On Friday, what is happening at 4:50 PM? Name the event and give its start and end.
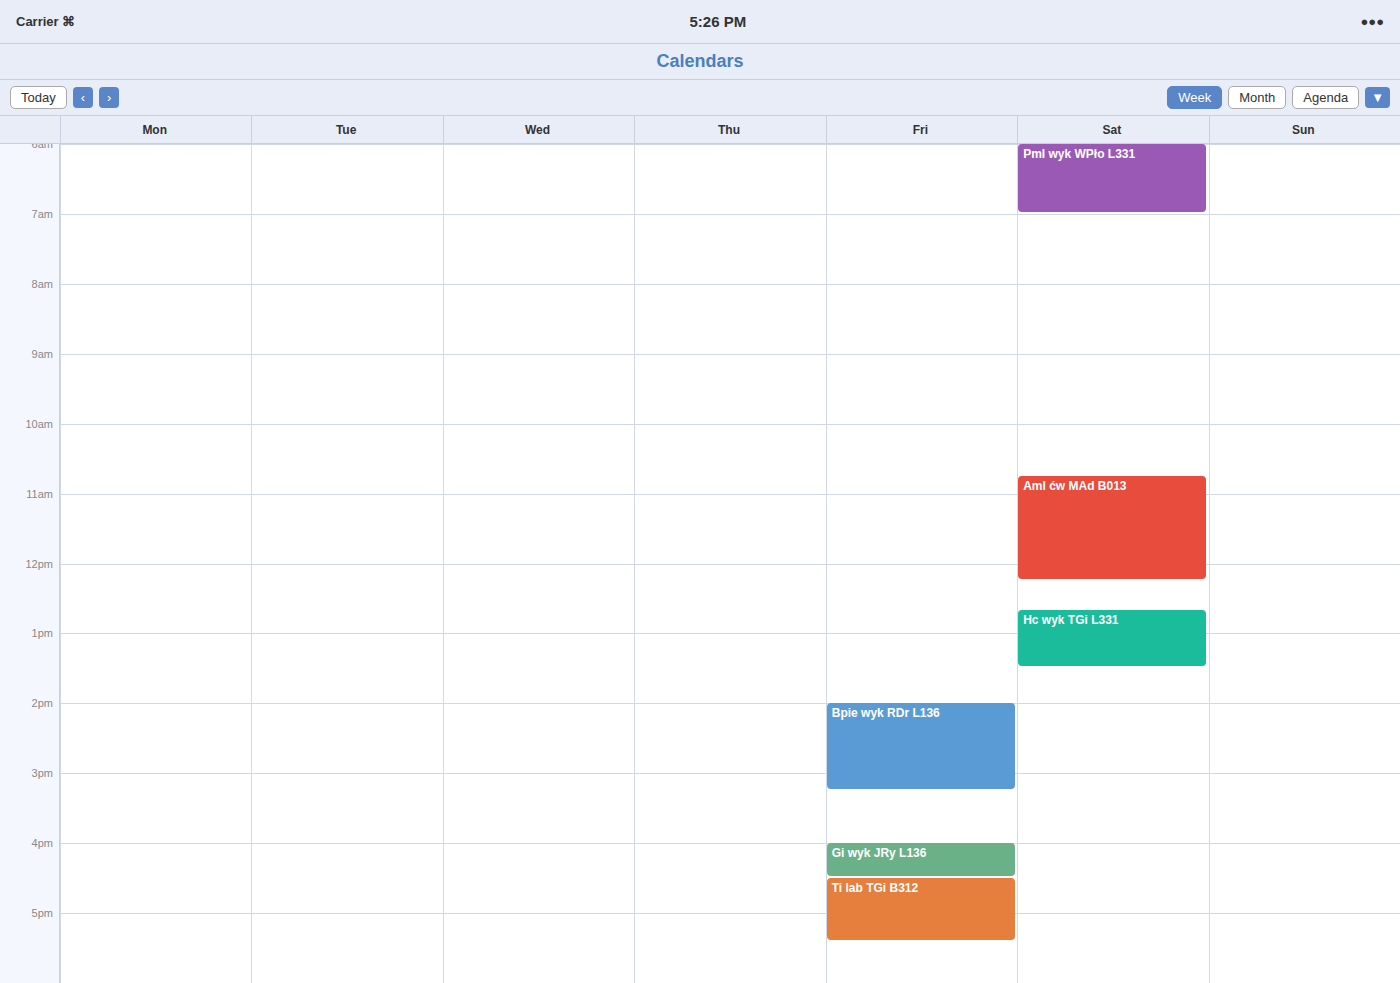
"Ti lab TGi B312", 4:30 PM to 5:25 PM